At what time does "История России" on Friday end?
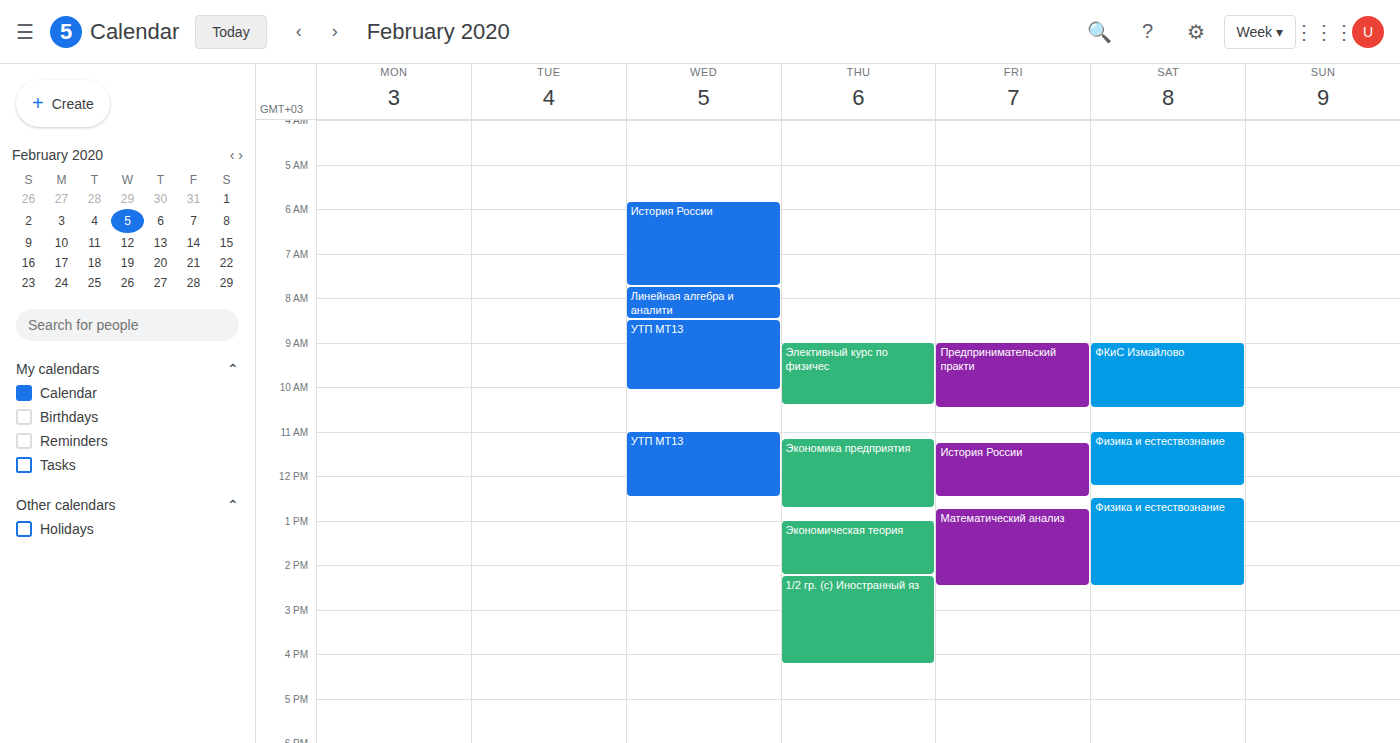
12:30 PM